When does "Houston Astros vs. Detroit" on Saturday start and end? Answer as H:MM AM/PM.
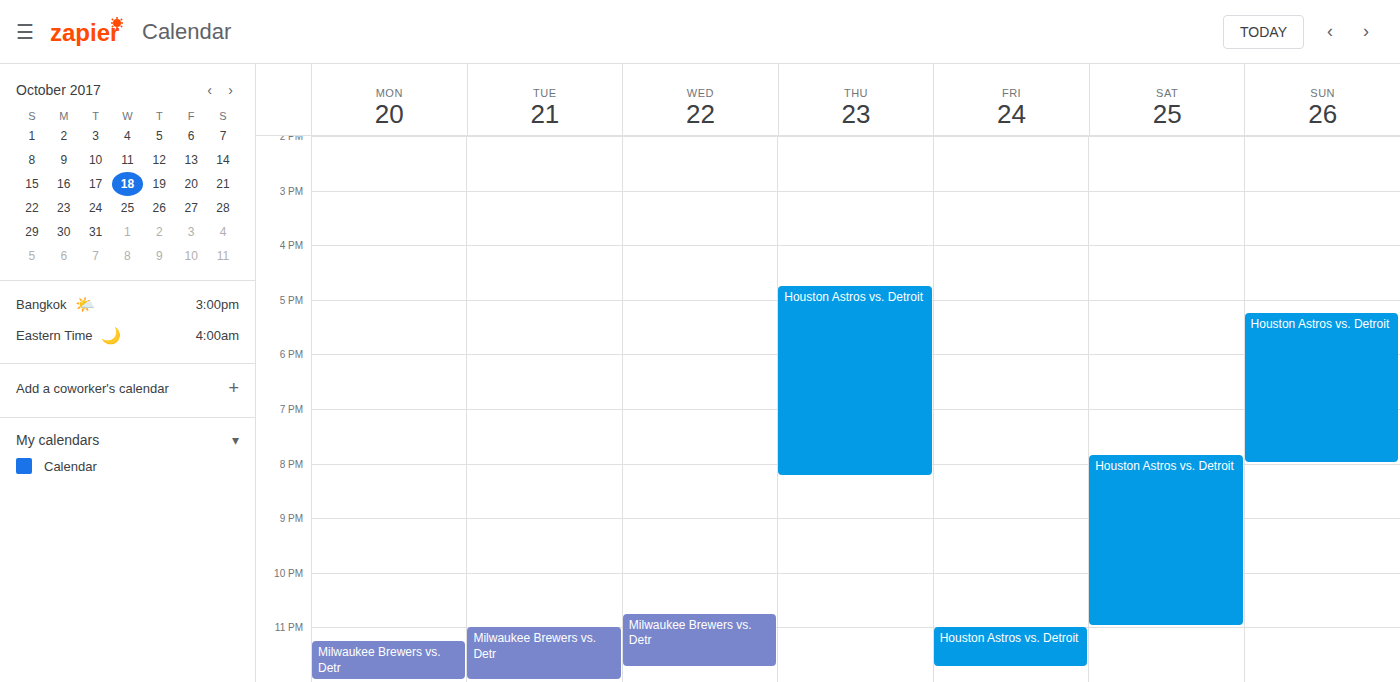
7:50 PM to 11:00 PM